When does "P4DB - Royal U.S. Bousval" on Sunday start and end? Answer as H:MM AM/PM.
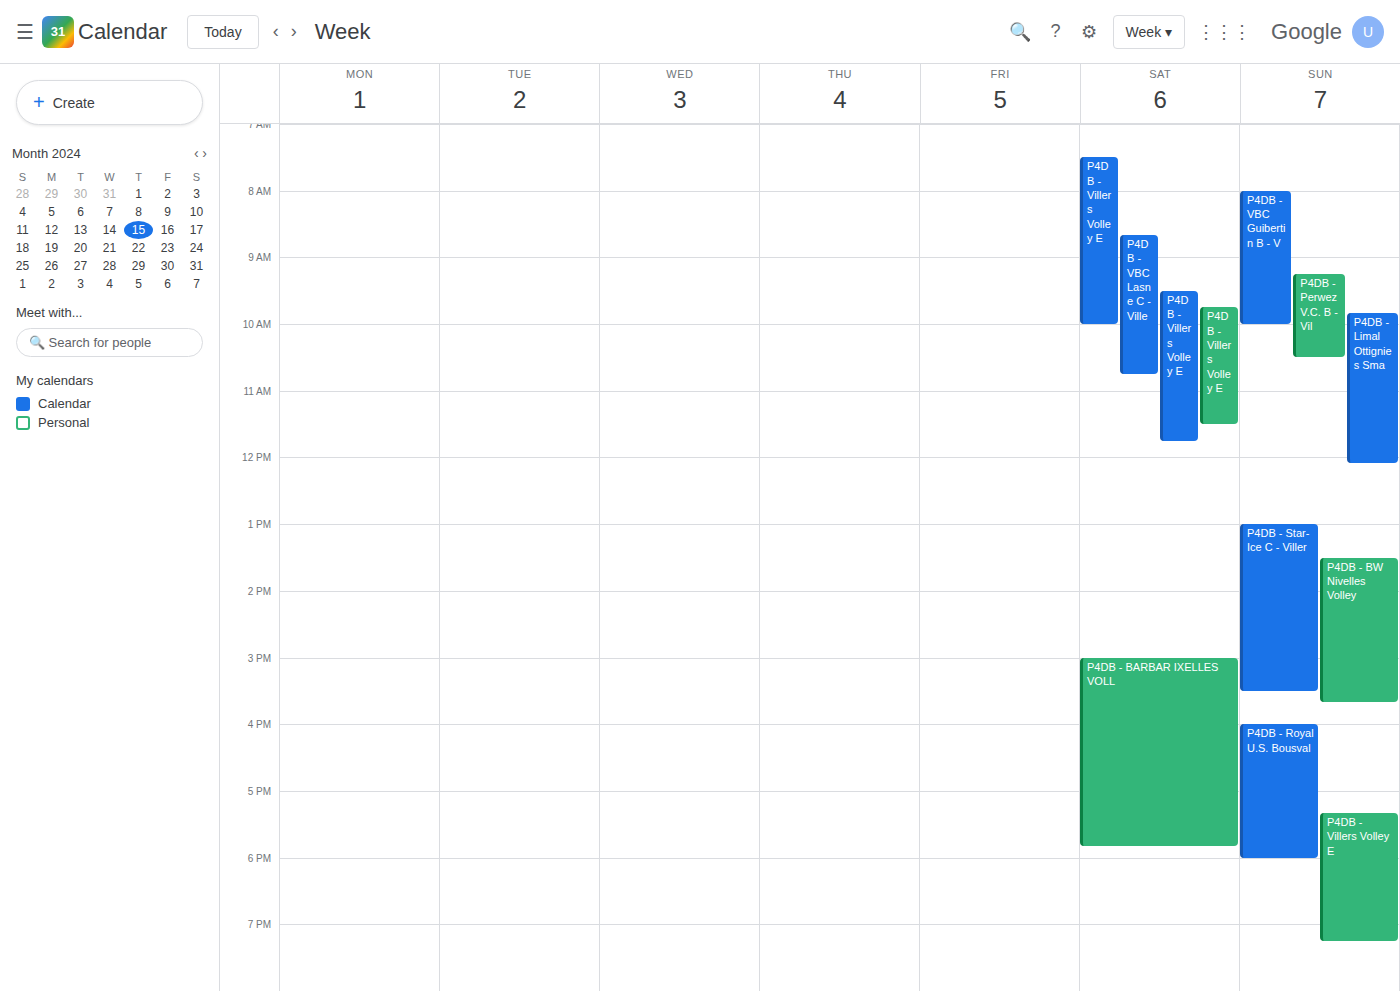
4:00 PM to 6:00 PM